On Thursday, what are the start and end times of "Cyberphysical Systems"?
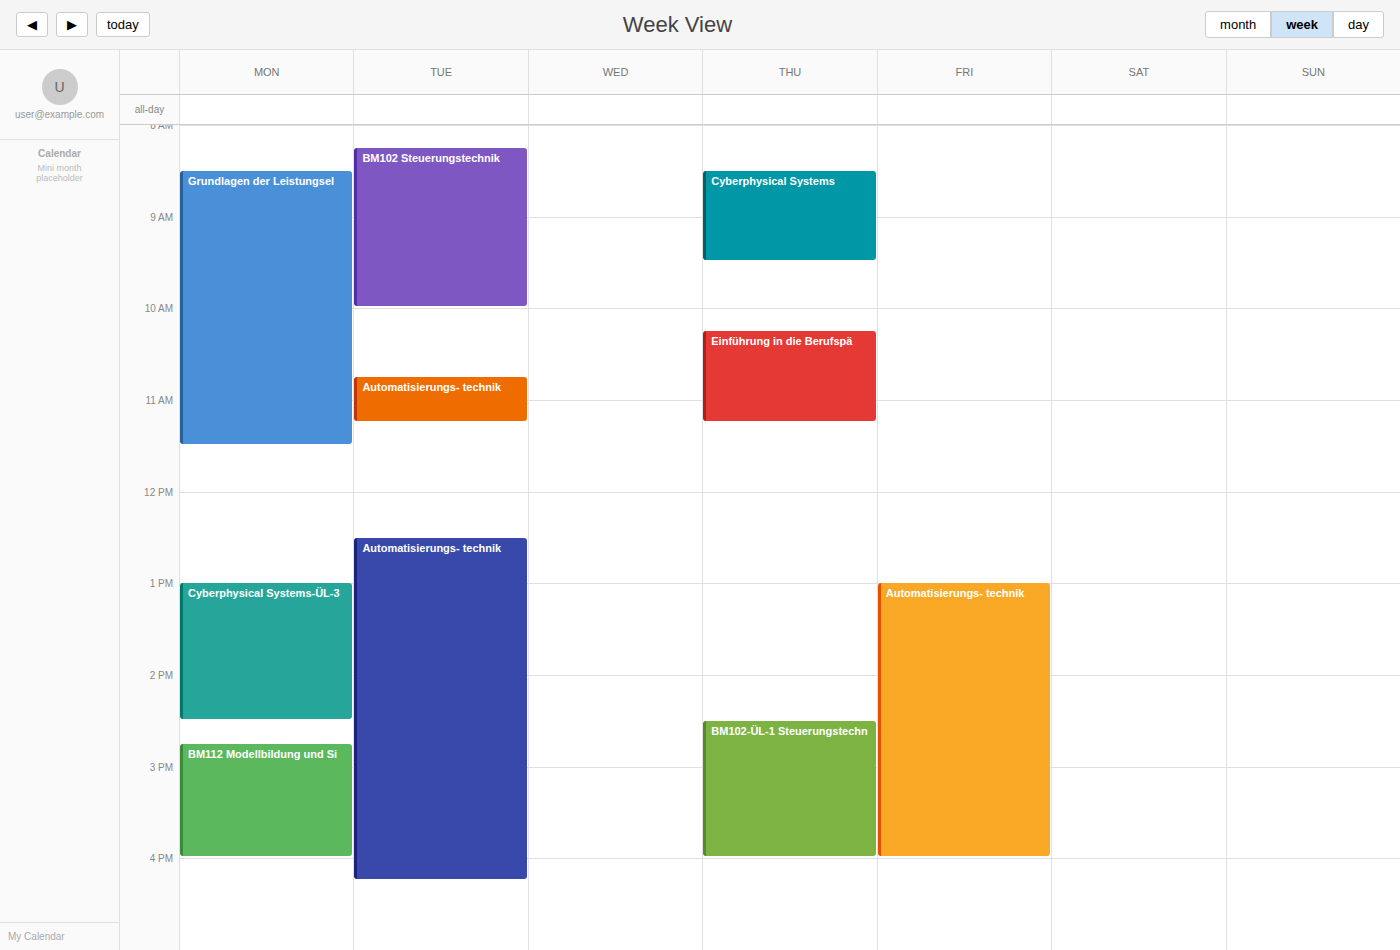
08:30 to 09:30